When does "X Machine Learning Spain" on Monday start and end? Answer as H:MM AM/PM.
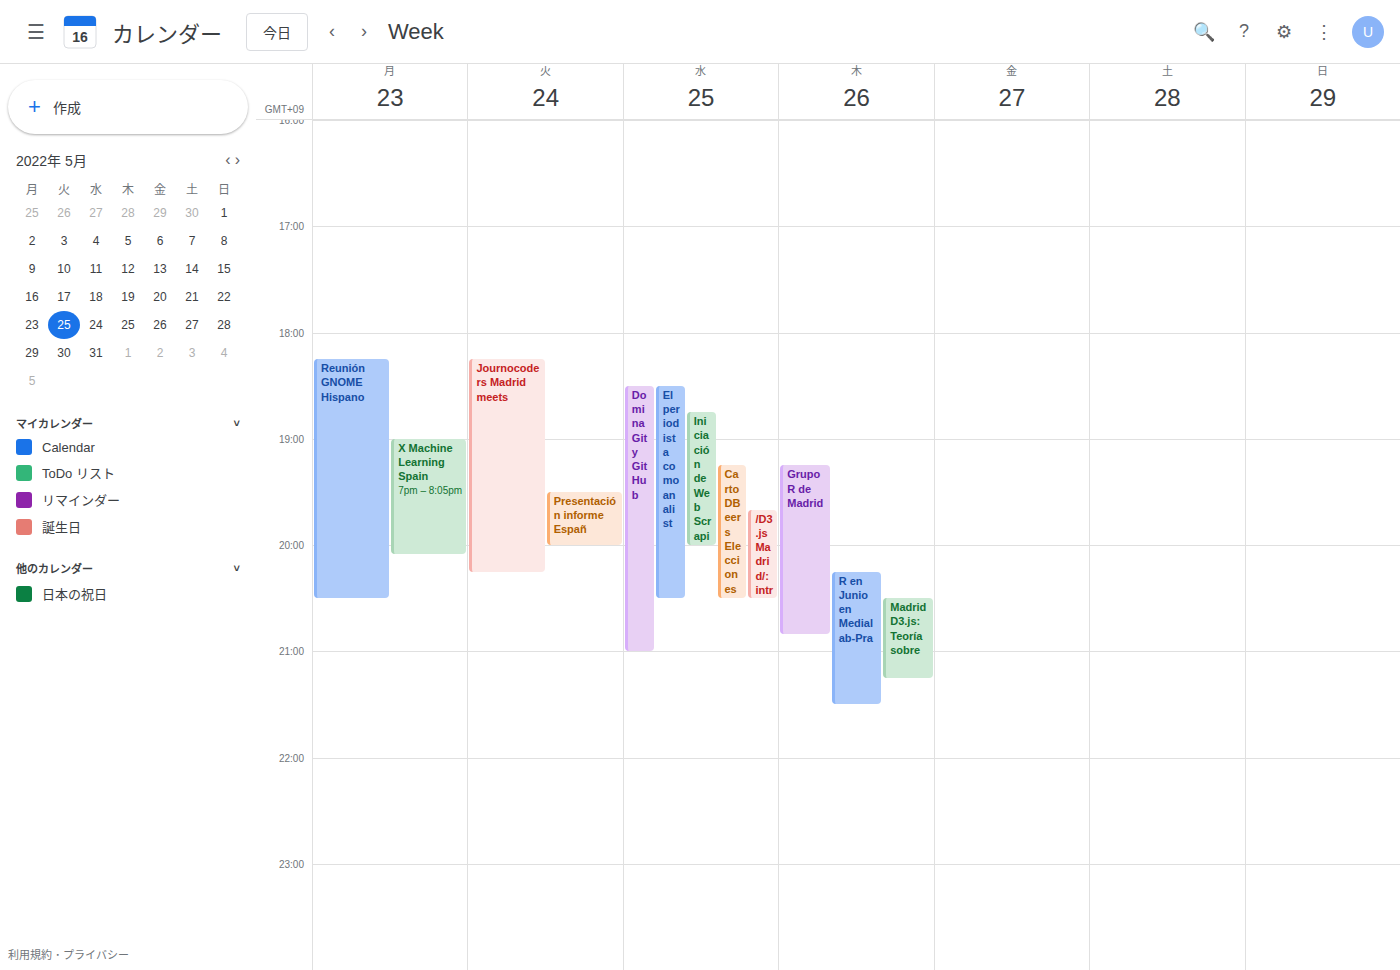
7:00 PM to 8:05 PM